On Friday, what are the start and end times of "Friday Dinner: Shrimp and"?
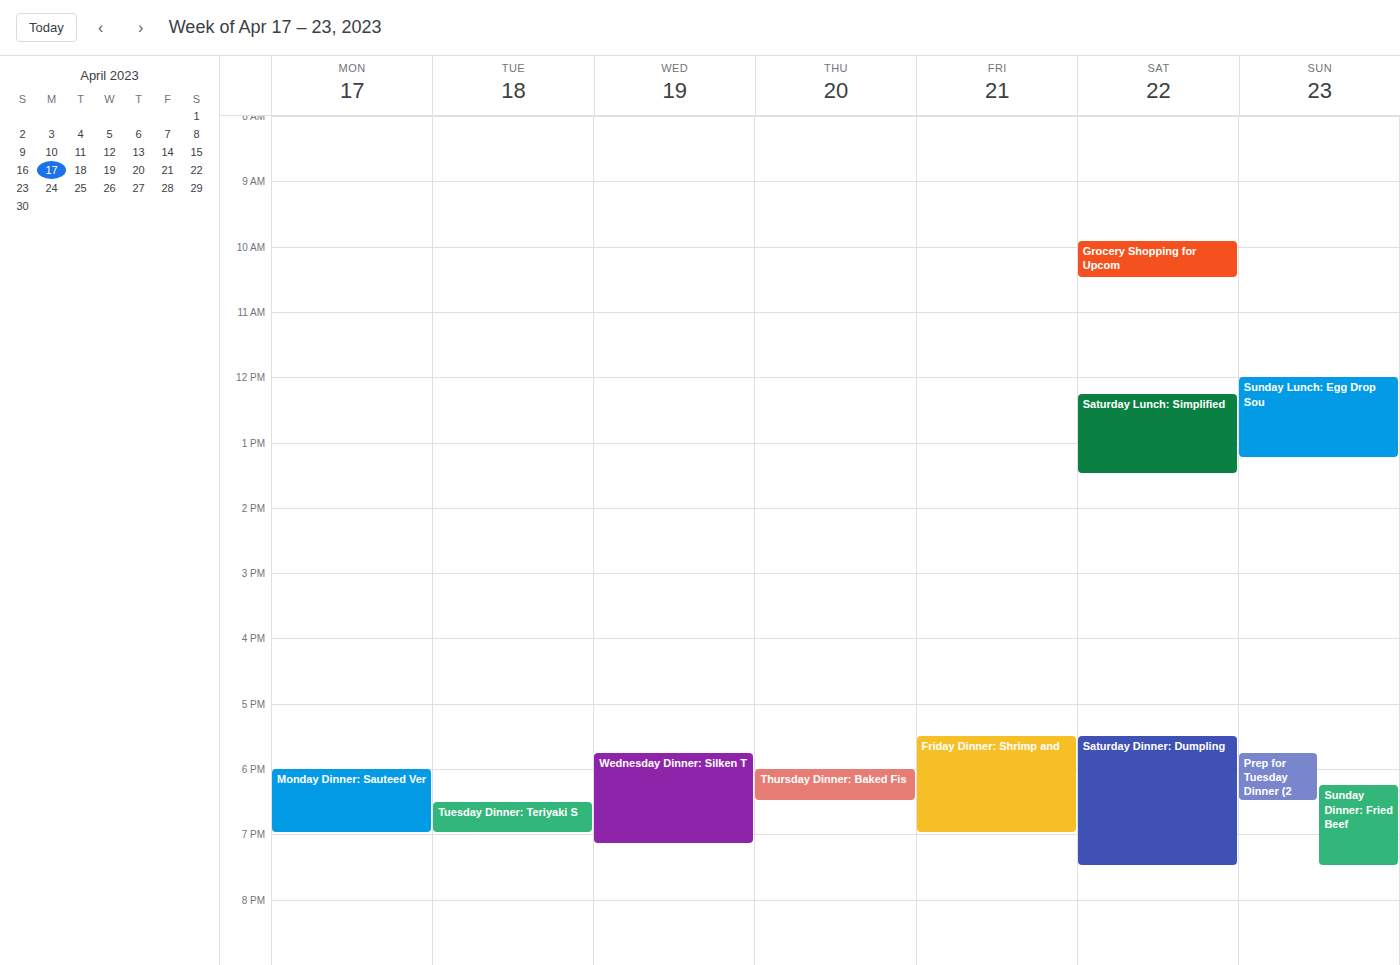
5:30 PM to 7:00 PM